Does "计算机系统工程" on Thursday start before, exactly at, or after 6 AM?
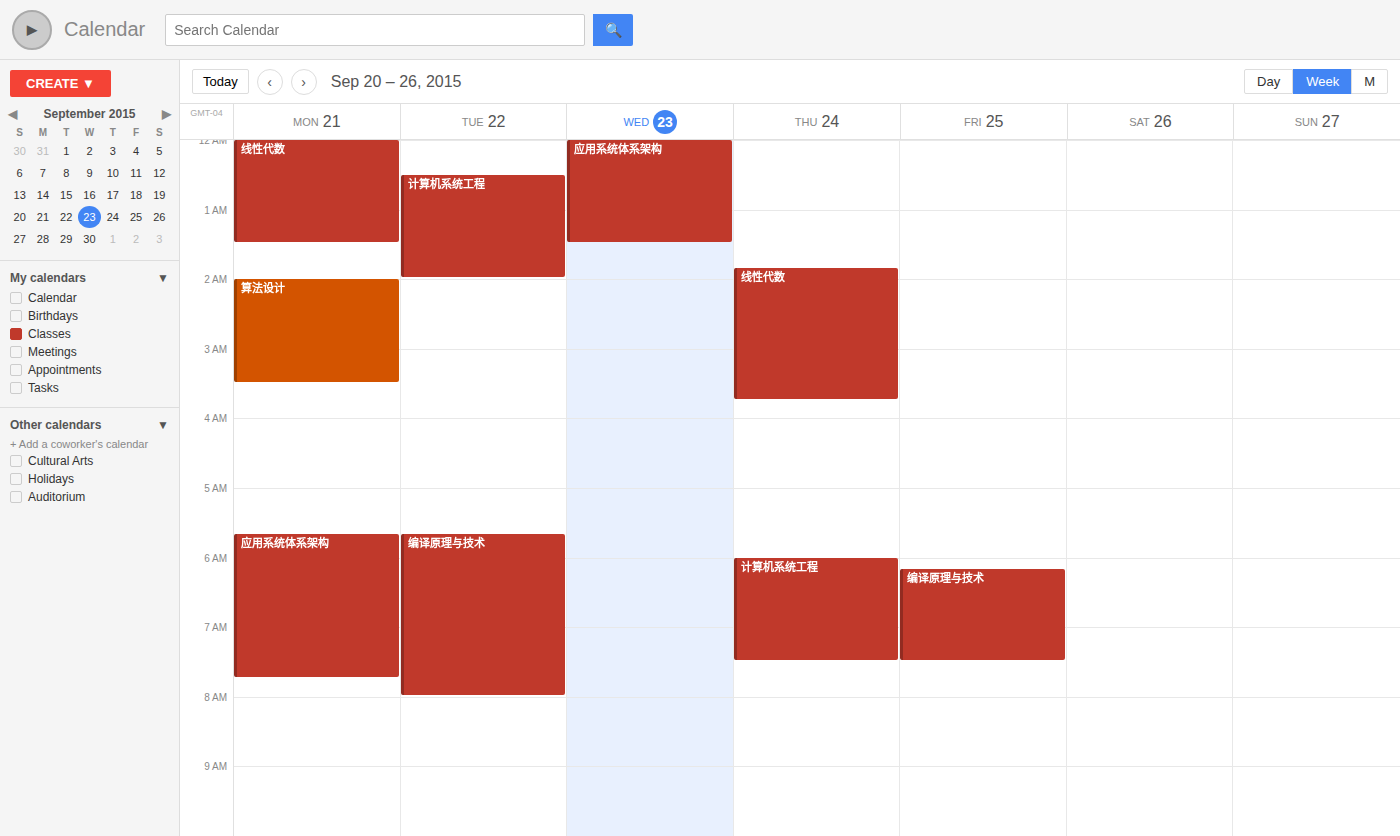
6:00 AM -- exactly at 6 AM, on the 6 AM line.